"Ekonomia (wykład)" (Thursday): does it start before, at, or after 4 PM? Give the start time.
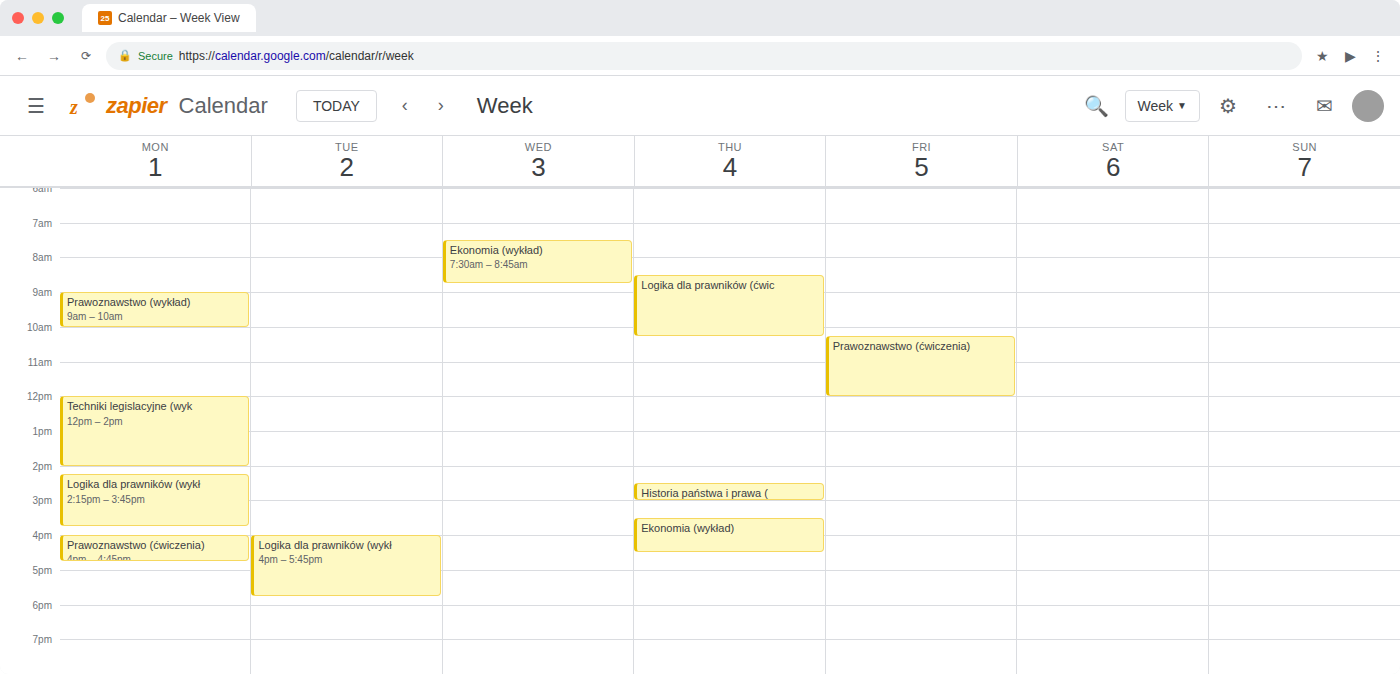
3:30 PM -- before 4 PM, 30 minutes above the 4 PM line.